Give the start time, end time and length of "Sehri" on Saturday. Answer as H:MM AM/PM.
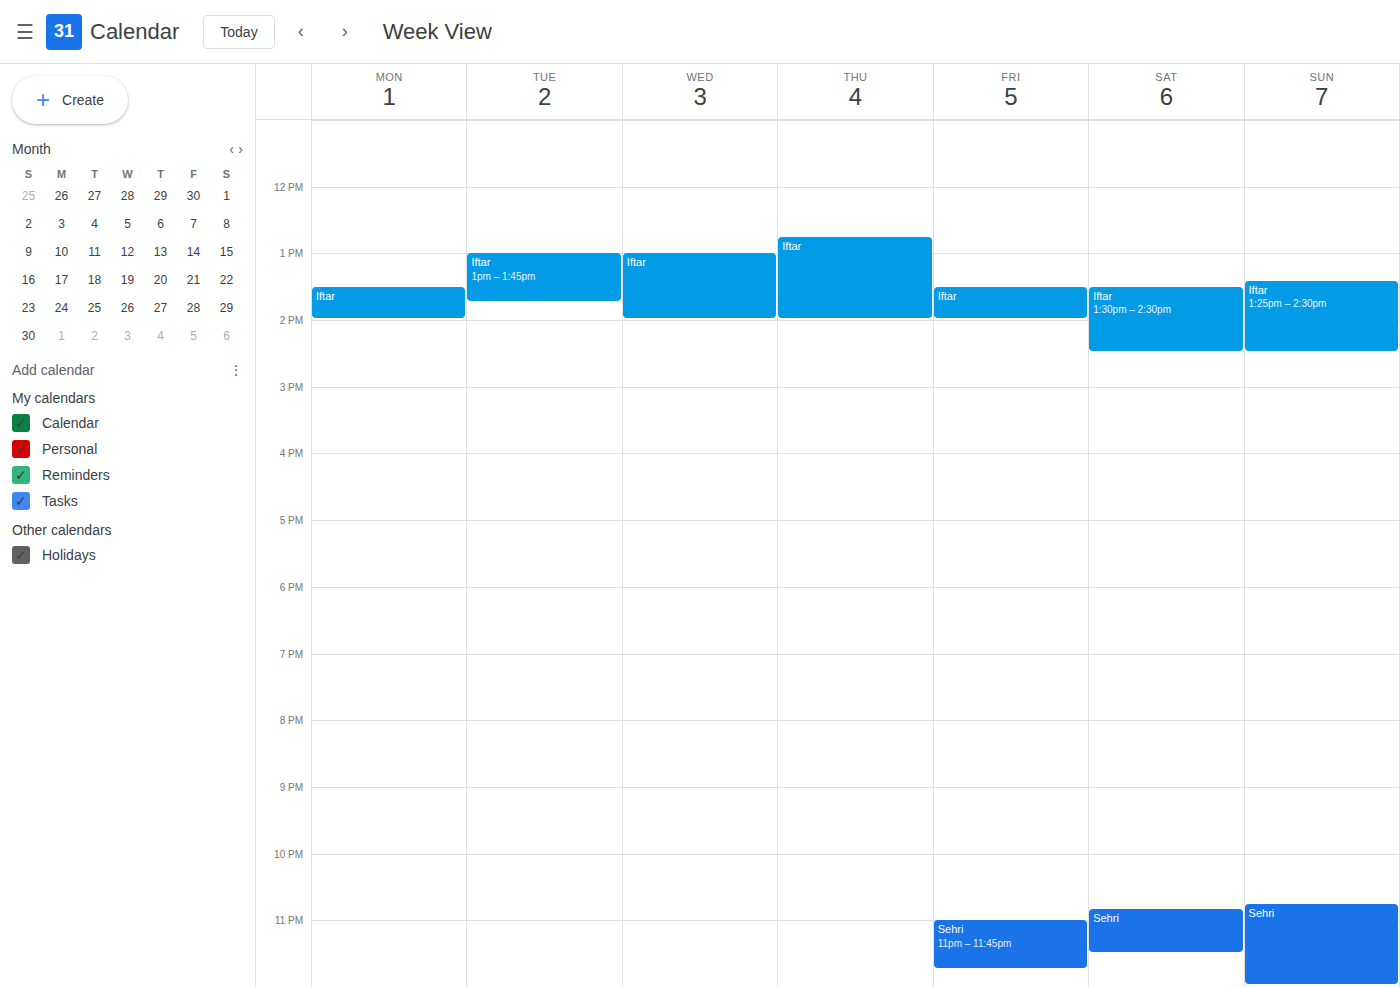
10:50 PM to 11:30 PM, 40 minutes